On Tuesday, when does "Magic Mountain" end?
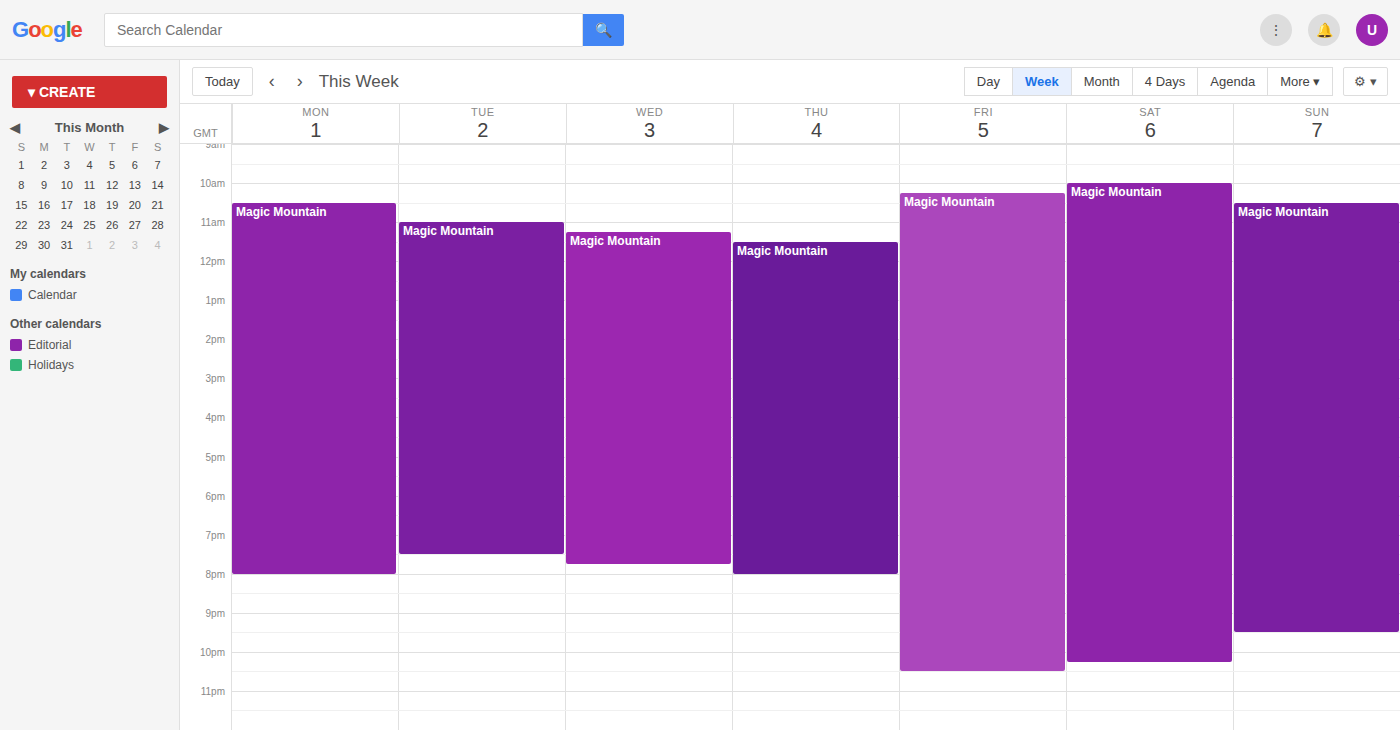
7:30 PM